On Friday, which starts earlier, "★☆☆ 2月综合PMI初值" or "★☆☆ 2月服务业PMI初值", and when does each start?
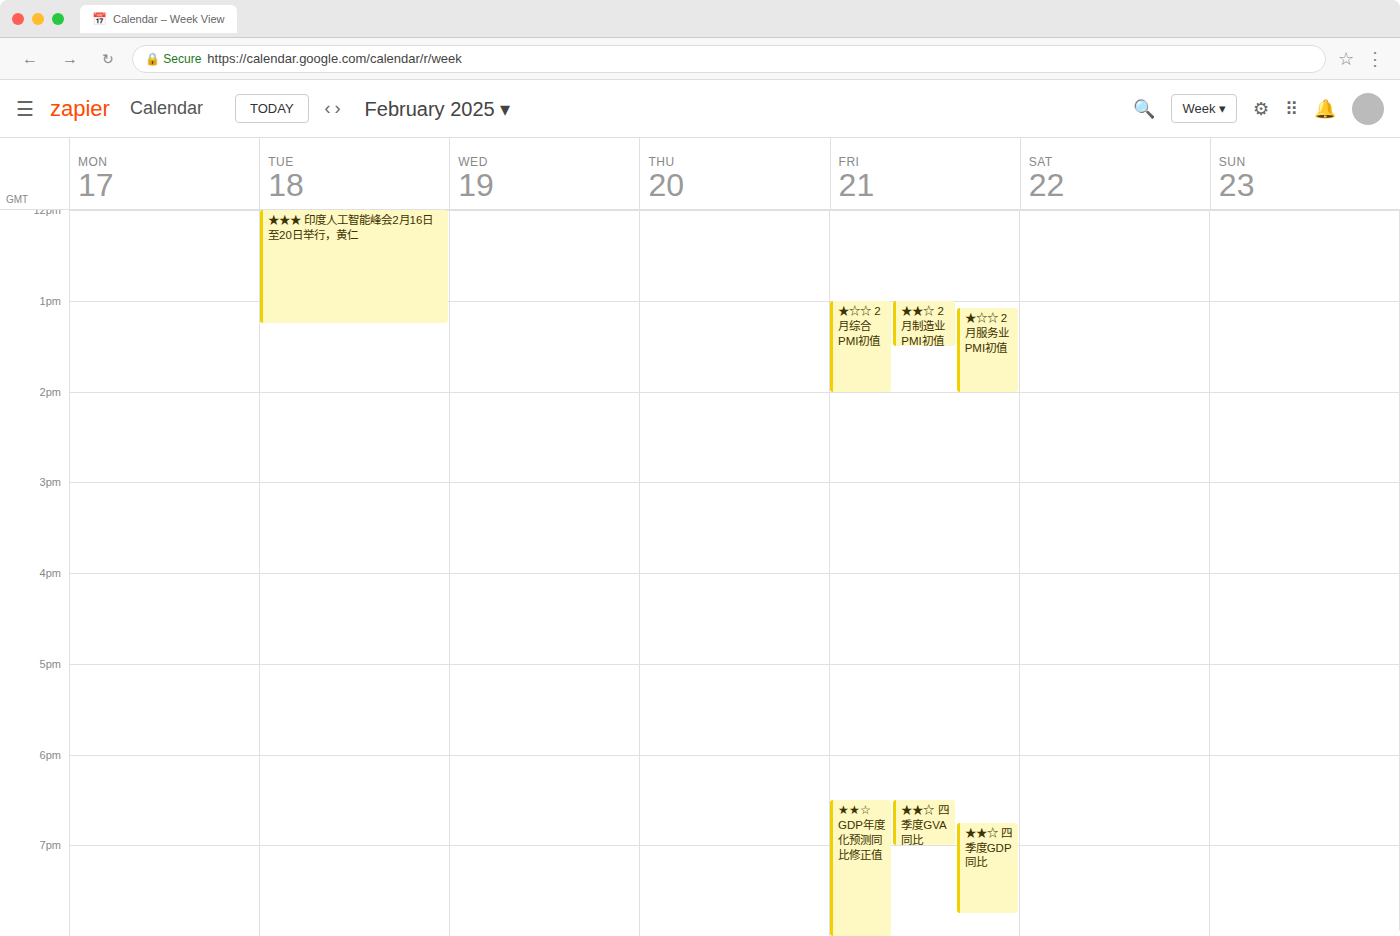
"★☆☆ 2月综合PMI初值" 1:00 PM; "★☆☆ 2月服务业PMI初值" 1:05 PM.